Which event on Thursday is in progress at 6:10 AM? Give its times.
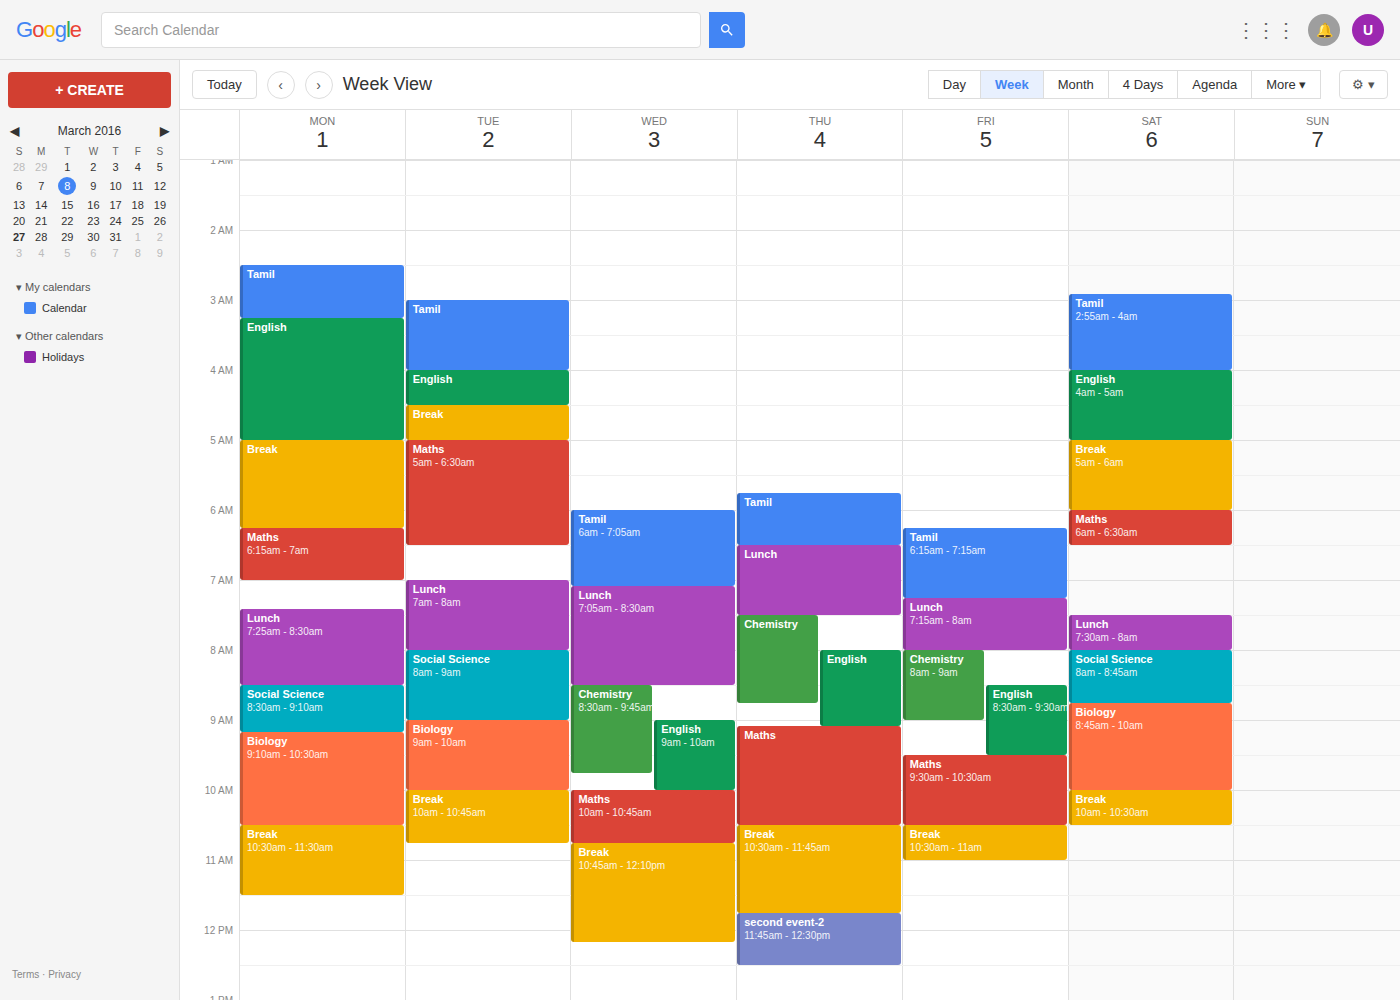
"Tamil", 5:45 AM to 6:30 AM